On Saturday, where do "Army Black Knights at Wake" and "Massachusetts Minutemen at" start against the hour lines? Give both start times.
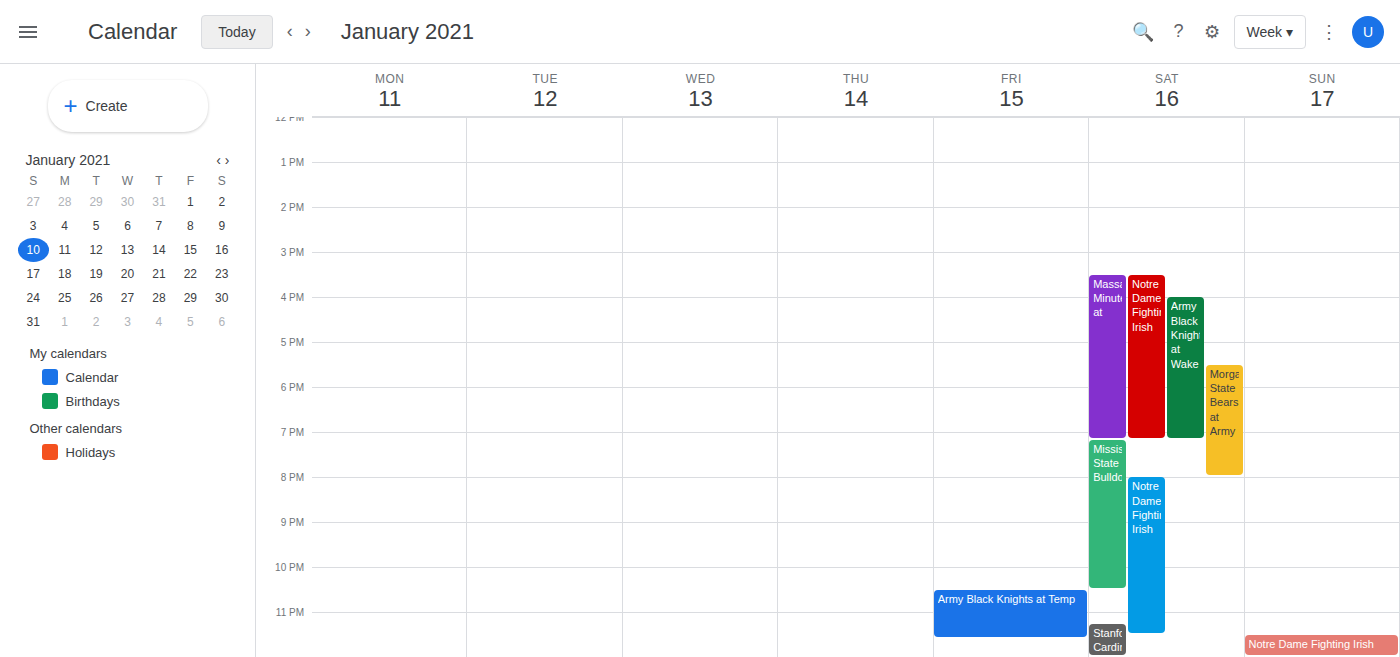
"Army Black Knights at Wake": 4:00 PM, exactly on the 4 PM line. "Massachusetts Minutemen at": 3:30 PM, halfway between the 3 PM and 4 PM lines.